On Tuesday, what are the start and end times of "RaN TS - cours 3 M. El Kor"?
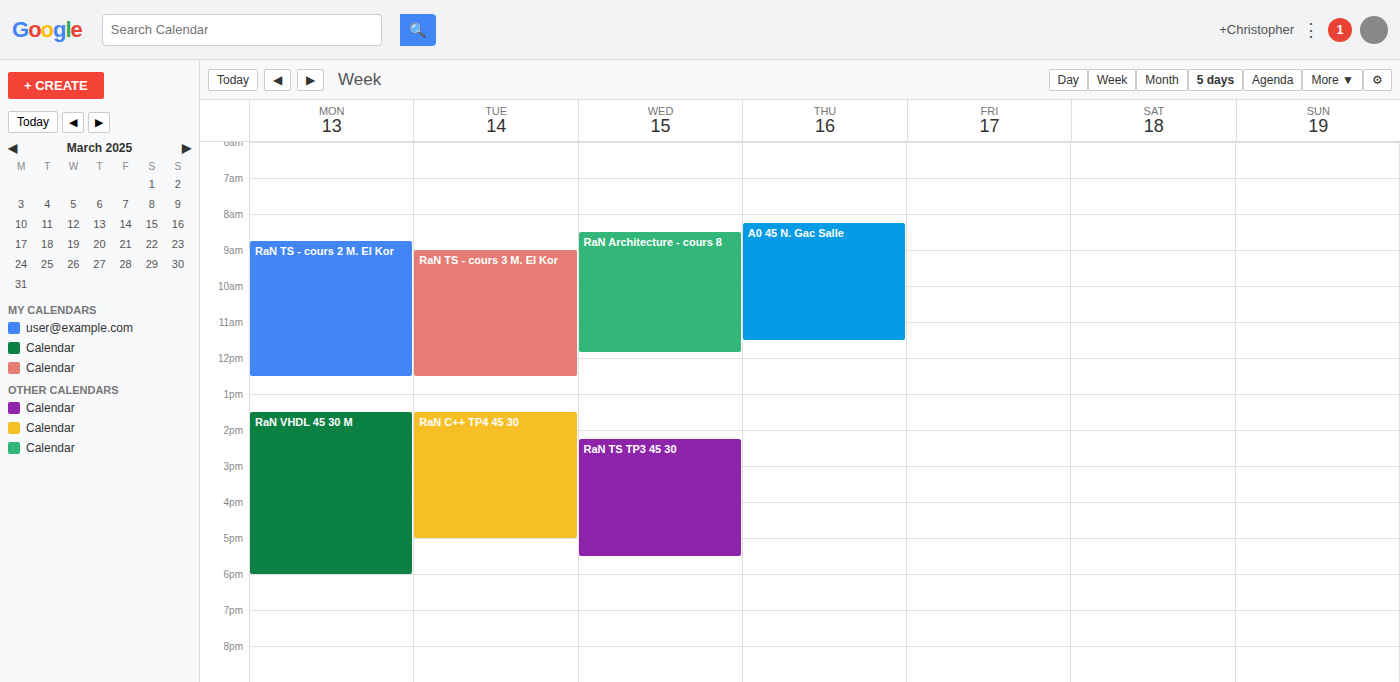
9:00 AM to 12:30 PM